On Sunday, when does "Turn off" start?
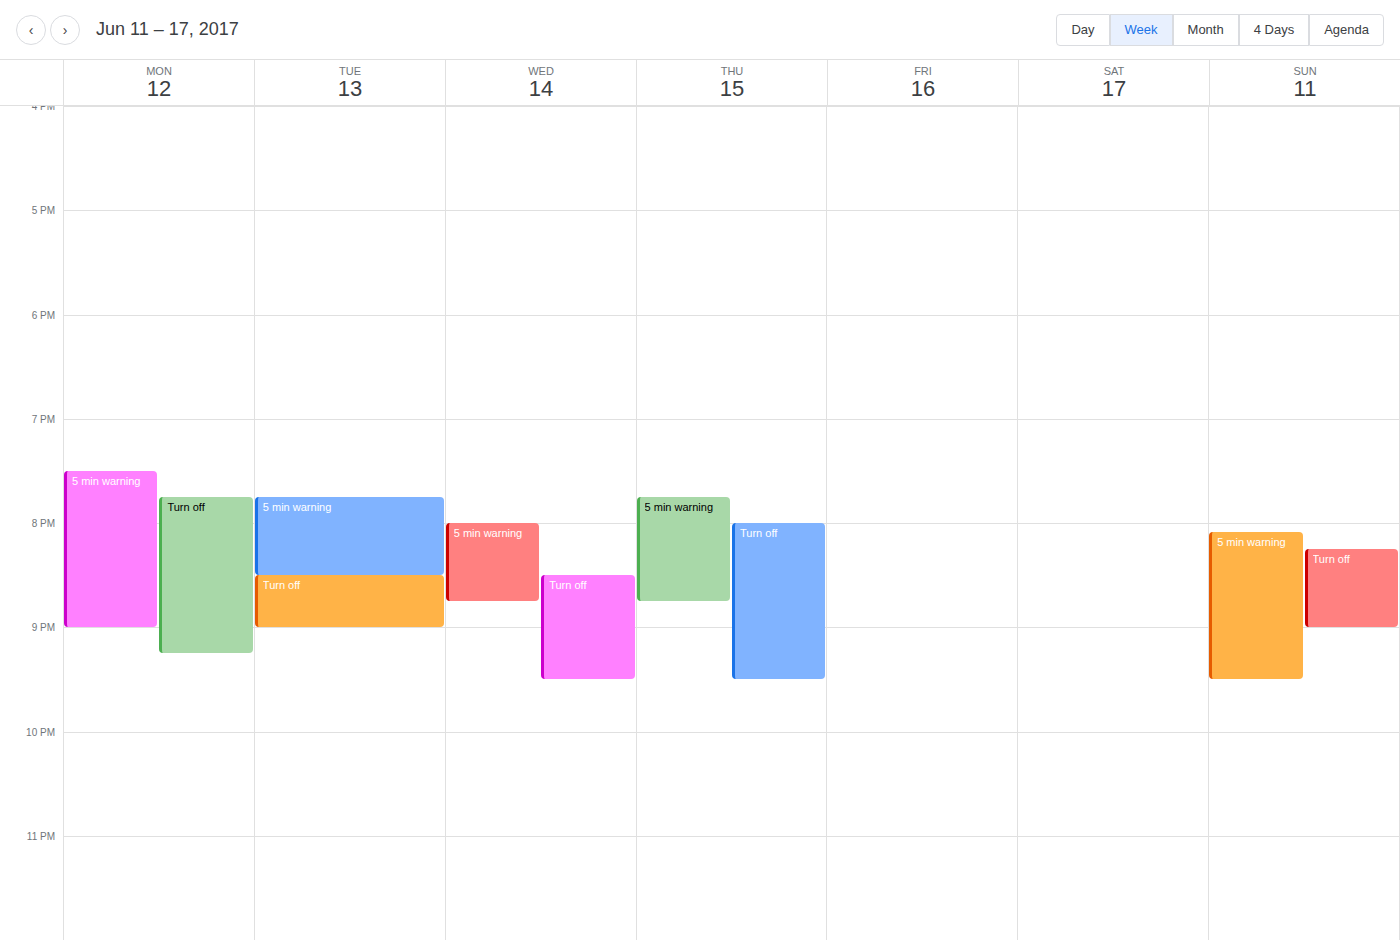
8:15 PM